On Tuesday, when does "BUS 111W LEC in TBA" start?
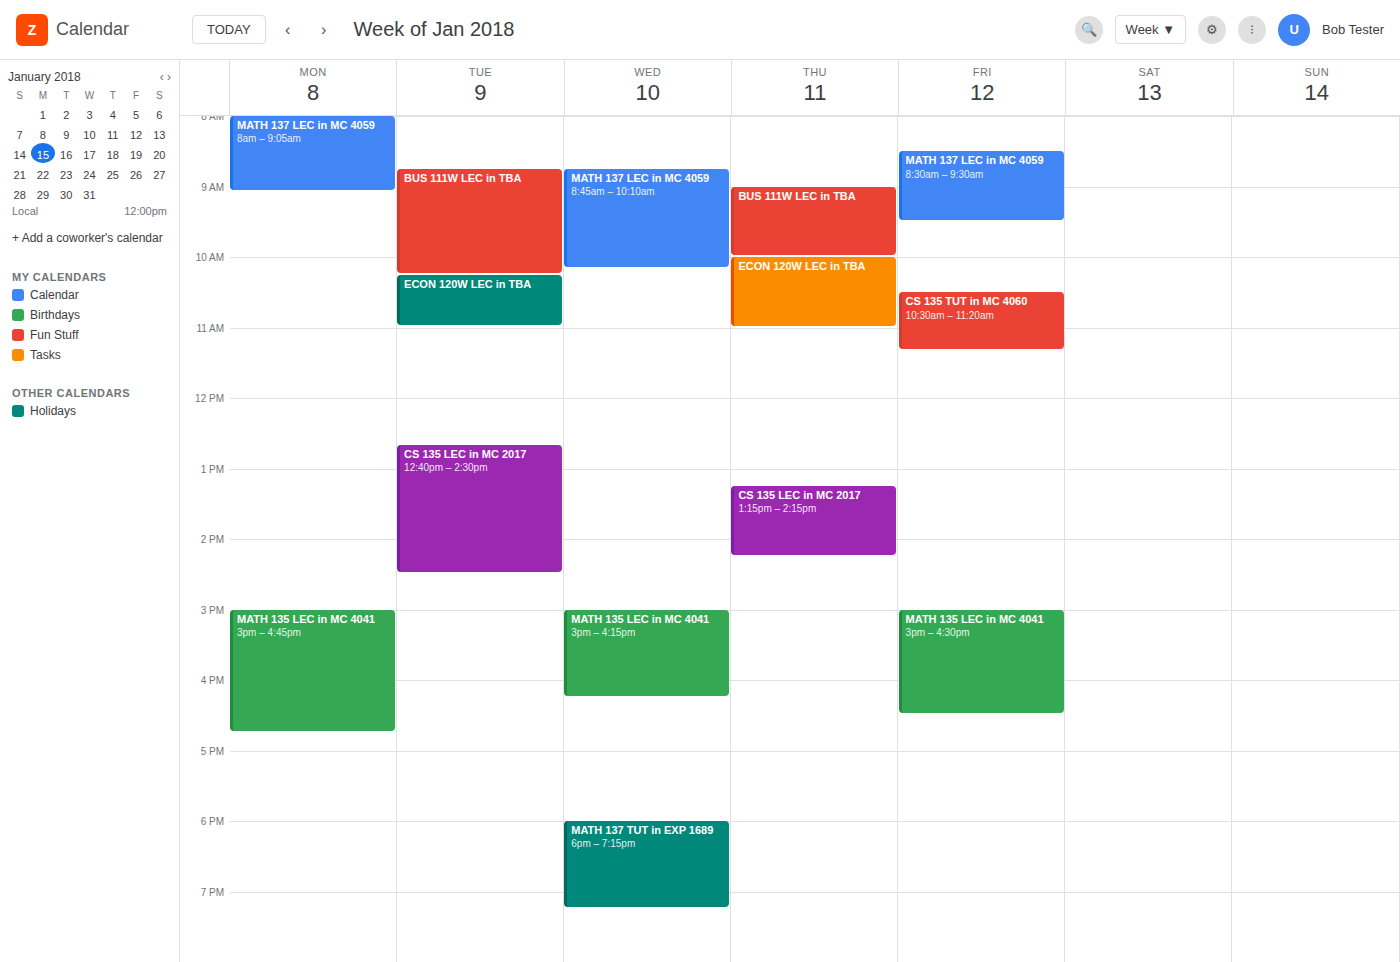
8:45 AM